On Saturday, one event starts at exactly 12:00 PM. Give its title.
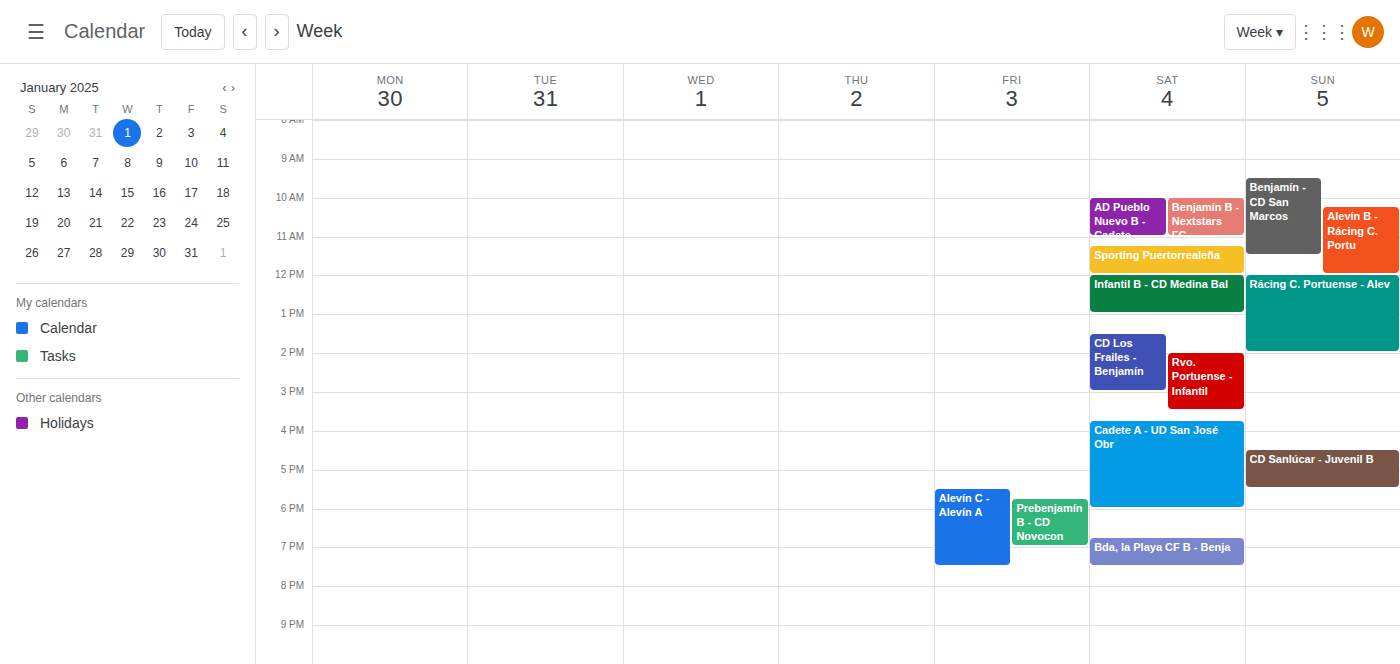
"Infantil B - CD Medina Bal"